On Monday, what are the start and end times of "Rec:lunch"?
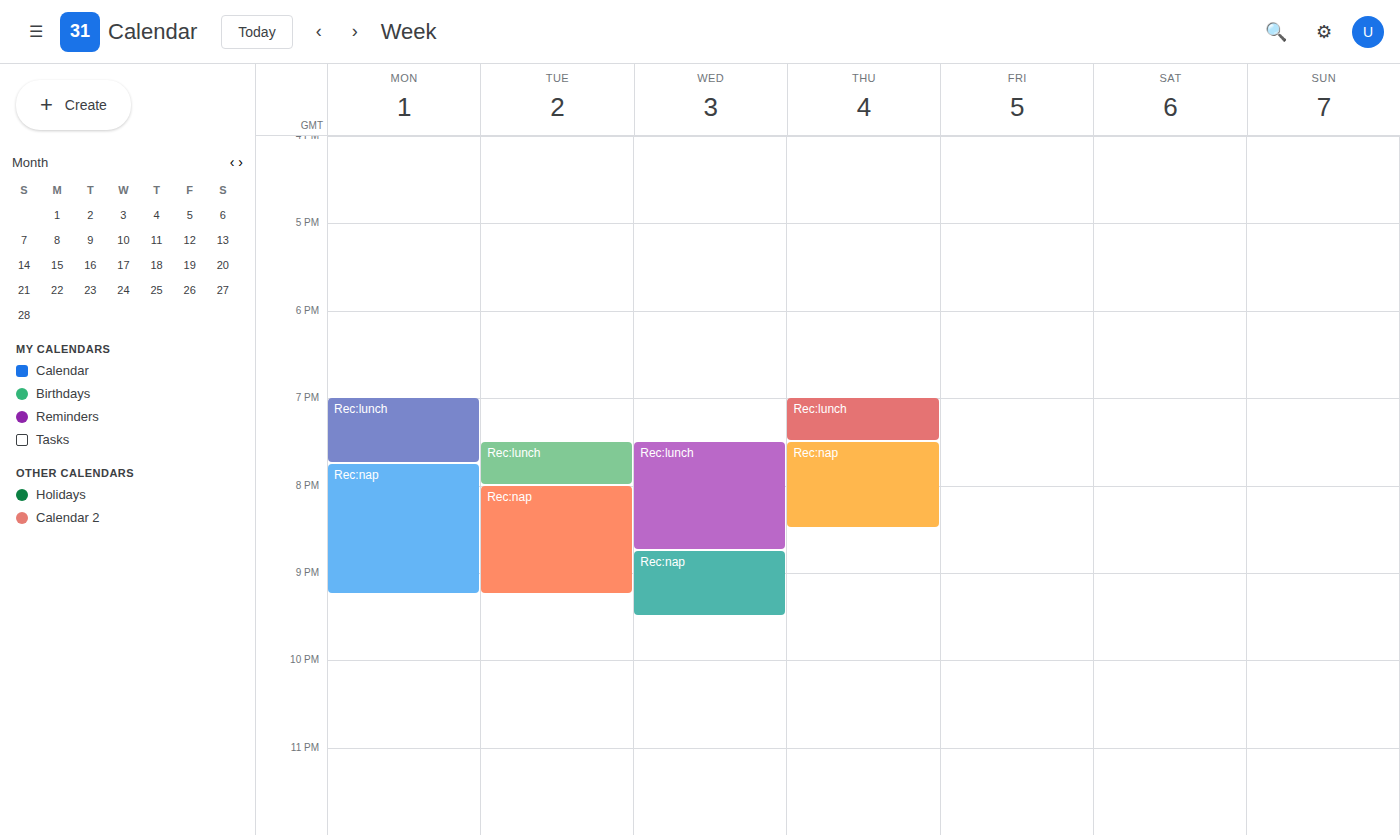
7:00 PM to 7:45 PM